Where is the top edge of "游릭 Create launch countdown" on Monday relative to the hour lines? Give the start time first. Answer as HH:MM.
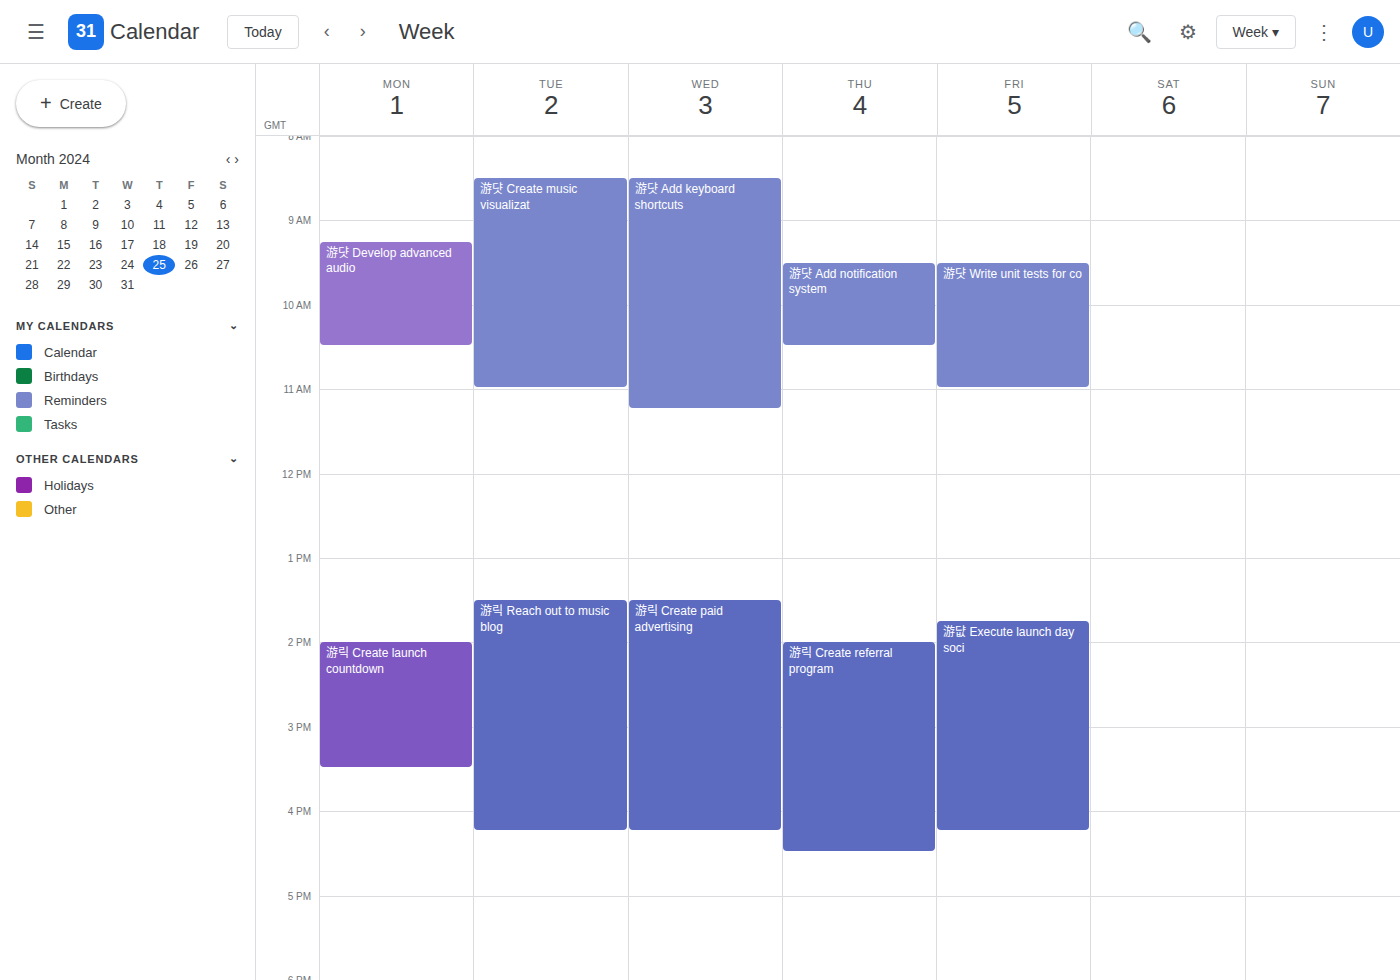
14:00 -- exactly on the 14:00 line.